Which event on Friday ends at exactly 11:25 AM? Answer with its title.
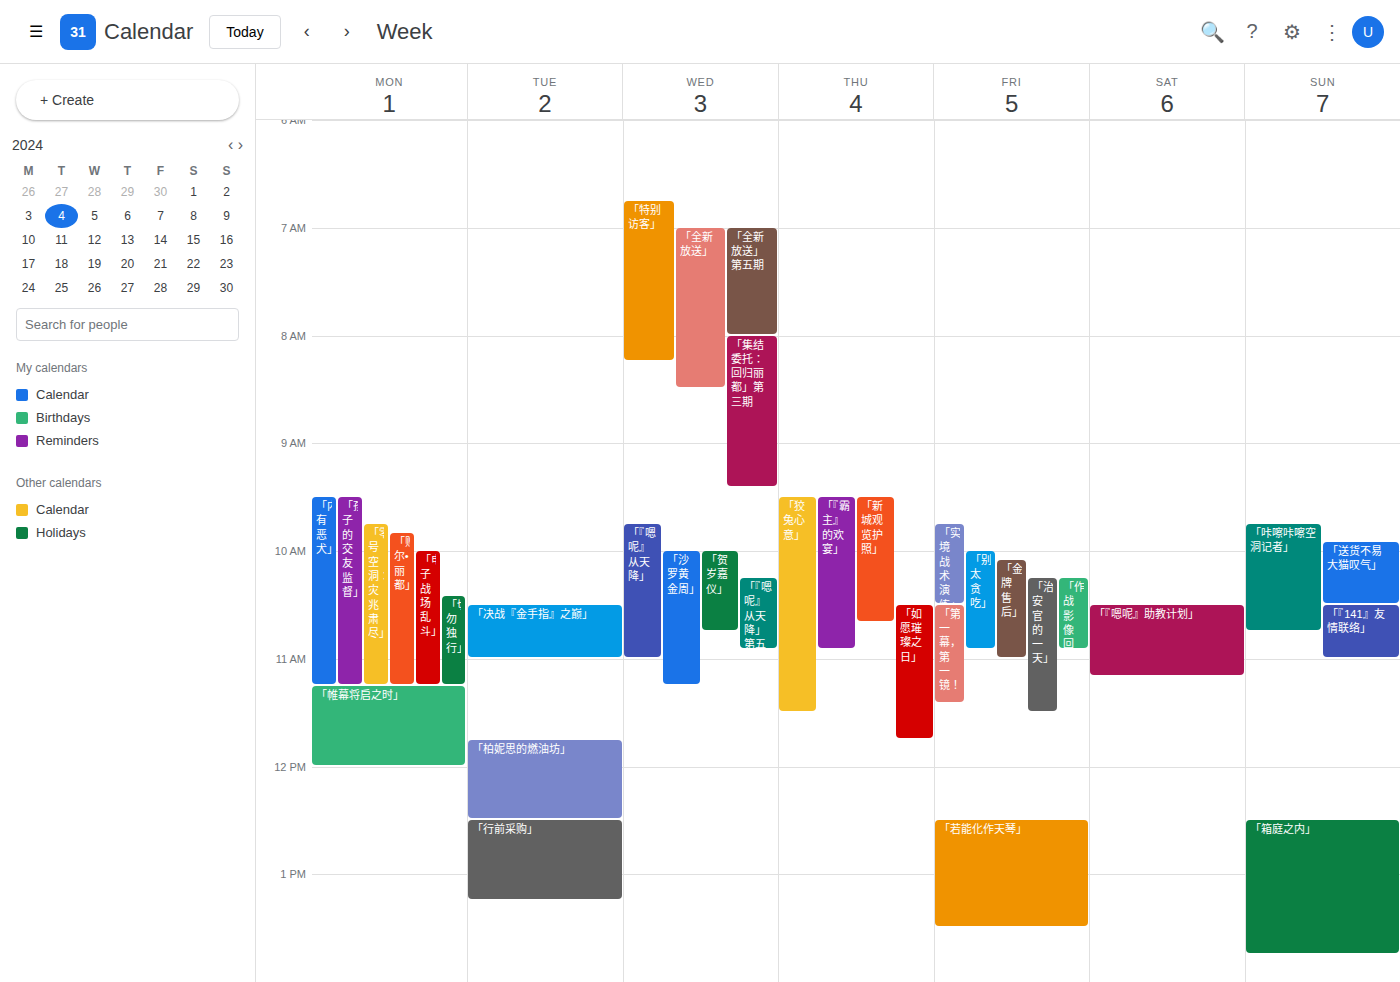
"「第一幕，第一镜！」"